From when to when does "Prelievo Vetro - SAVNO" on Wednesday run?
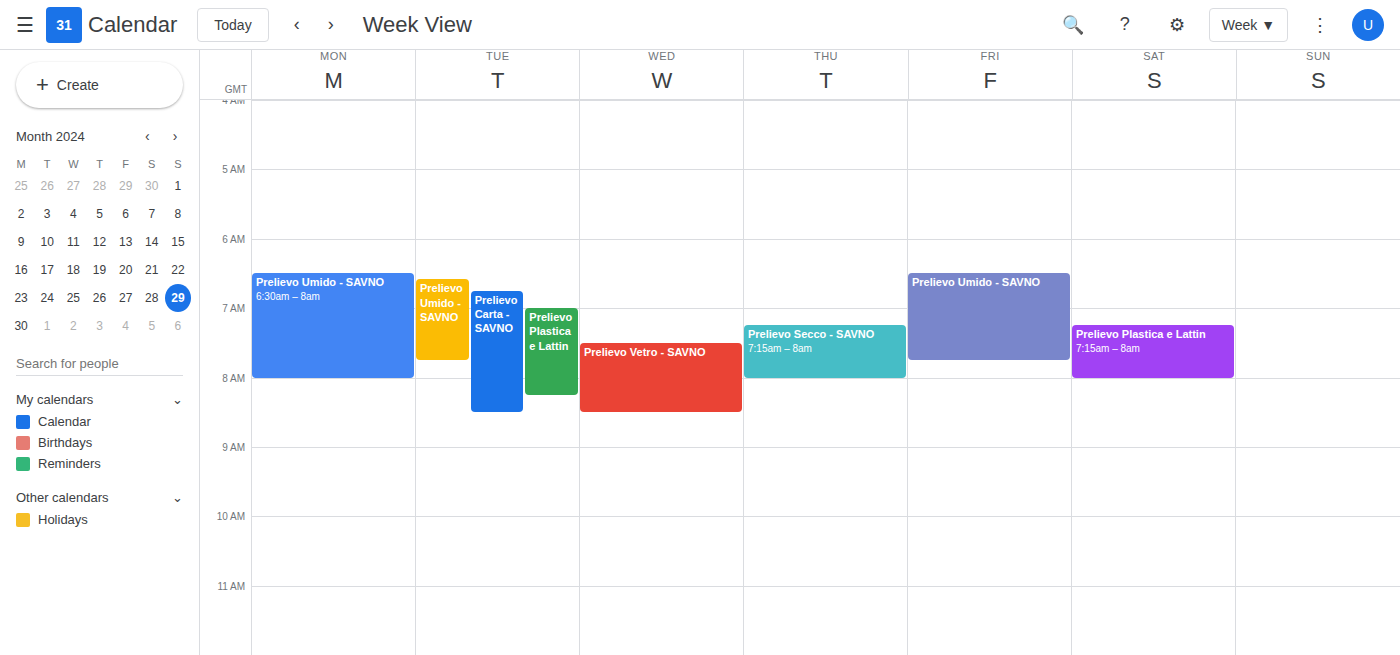
7:30 AM to 8:30 AM